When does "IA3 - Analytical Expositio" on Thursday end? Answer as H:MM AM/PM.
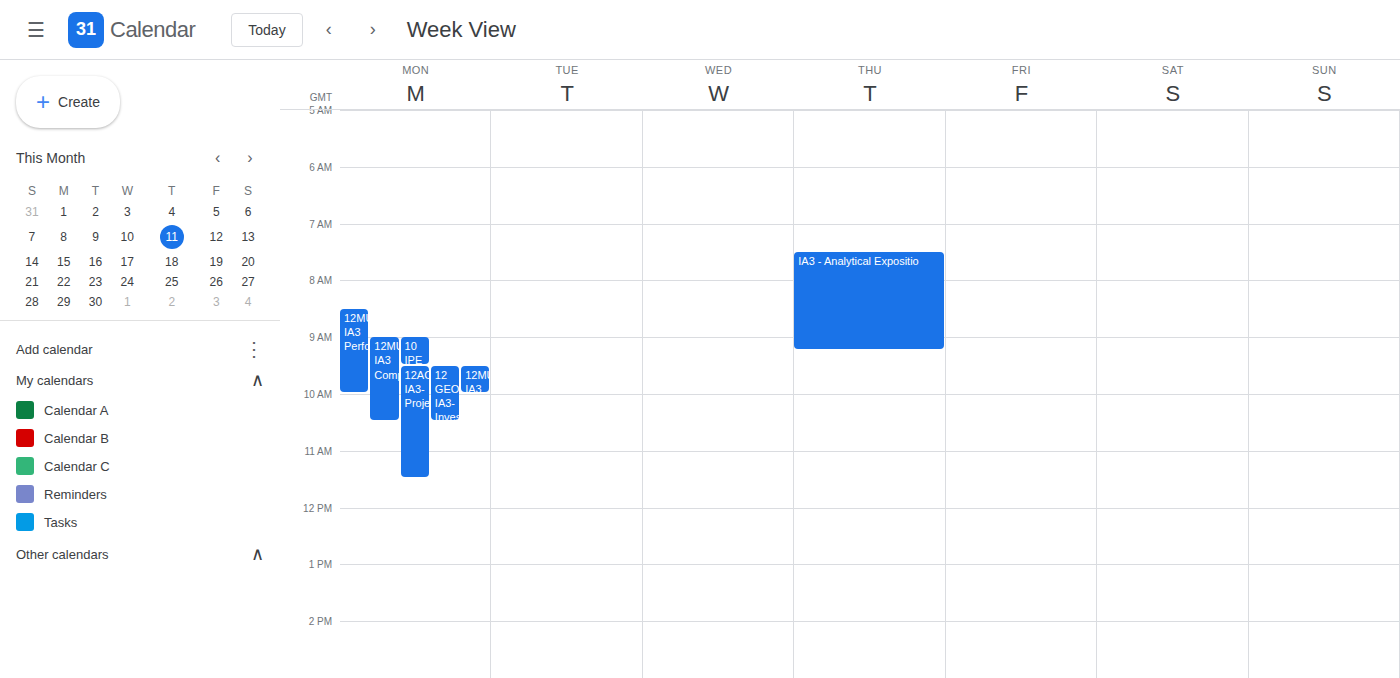
9:15 AM